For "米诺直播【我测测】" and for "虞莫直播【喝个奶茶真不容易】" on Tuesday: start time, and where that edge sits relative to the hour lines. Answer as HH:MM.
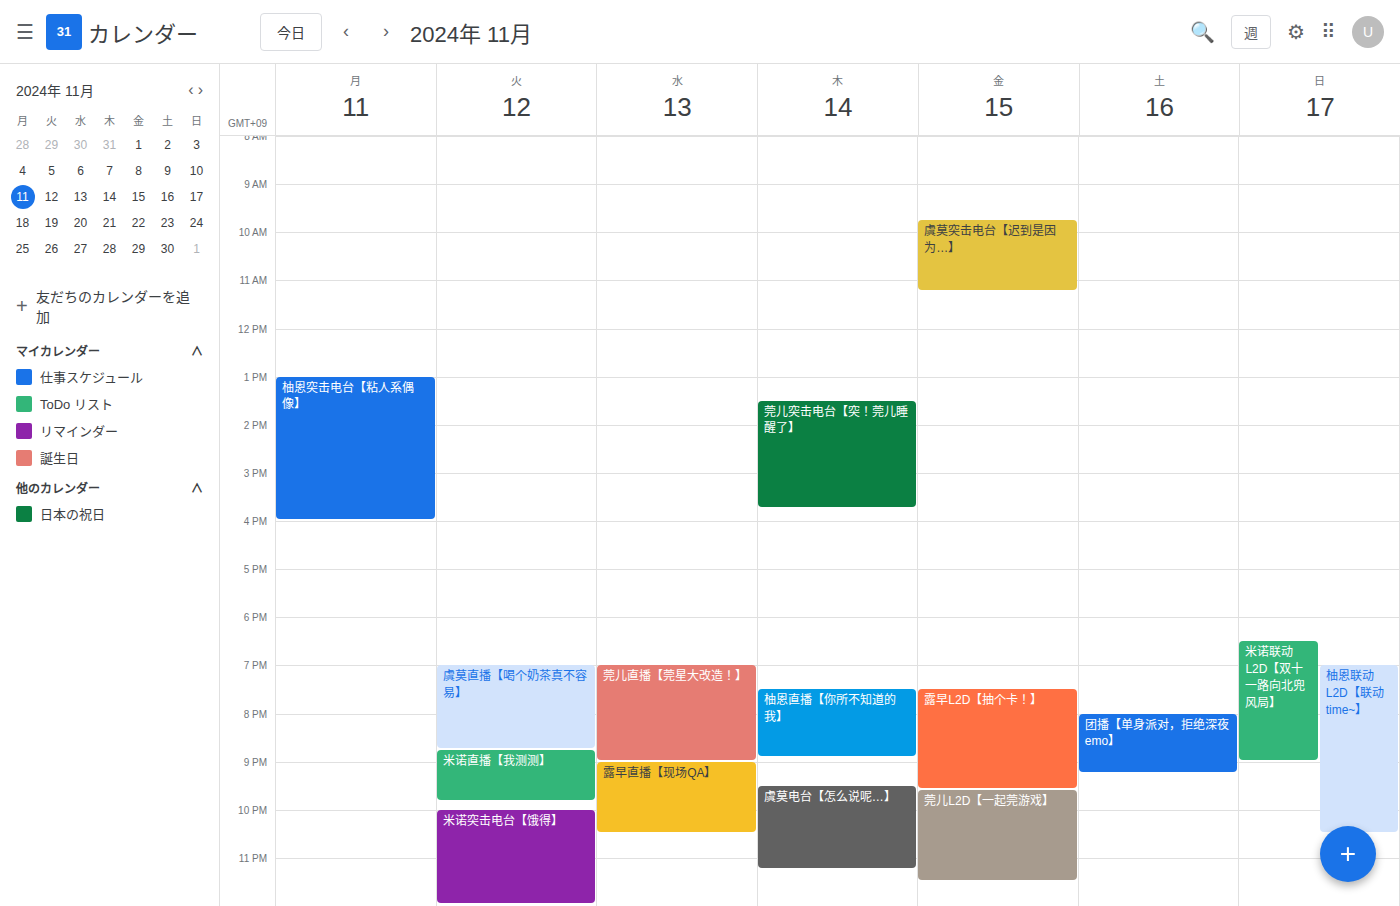
"米诺直播【我测测】": 20:45, neither: three quarters of the way from the 20:00 line to the 21:00 line. "虞莫直播【喝个奶茶真不容易】": 19:00, exactly on the 19:00 line.